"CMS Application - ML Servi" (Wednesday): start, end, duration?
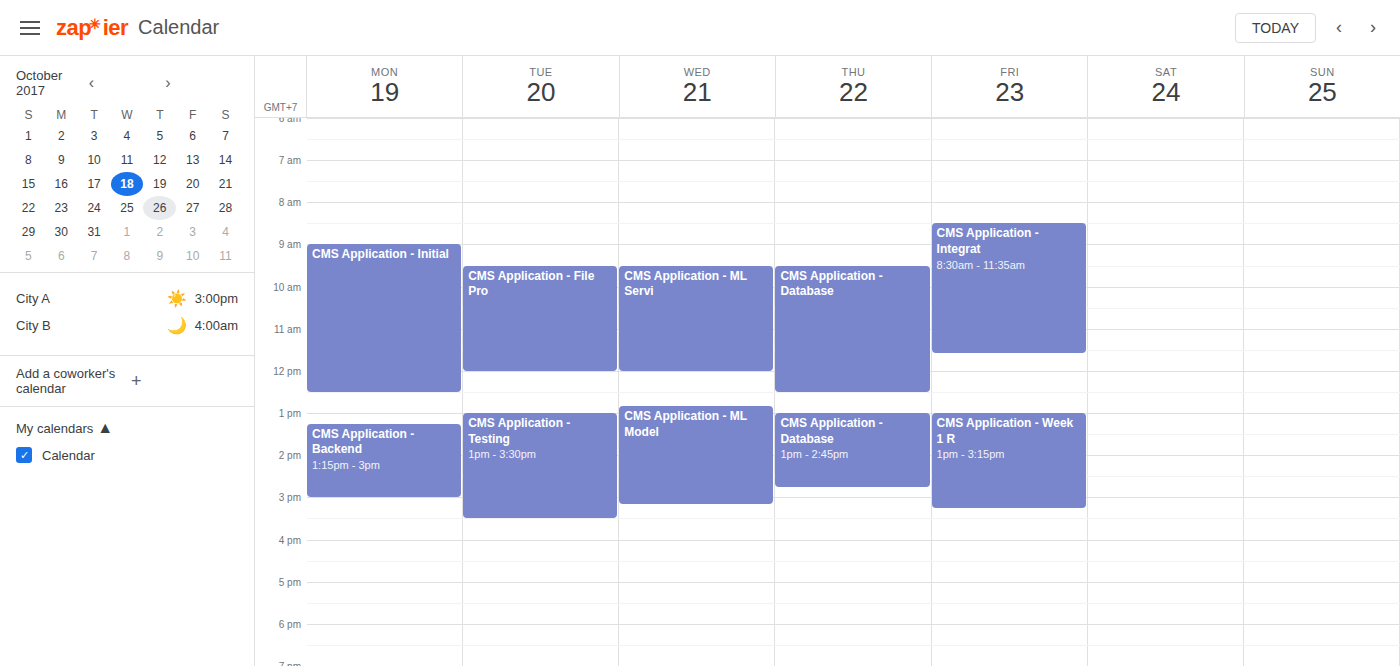
9:30 AM to 12:00 PM, 2 hours 30 minutes